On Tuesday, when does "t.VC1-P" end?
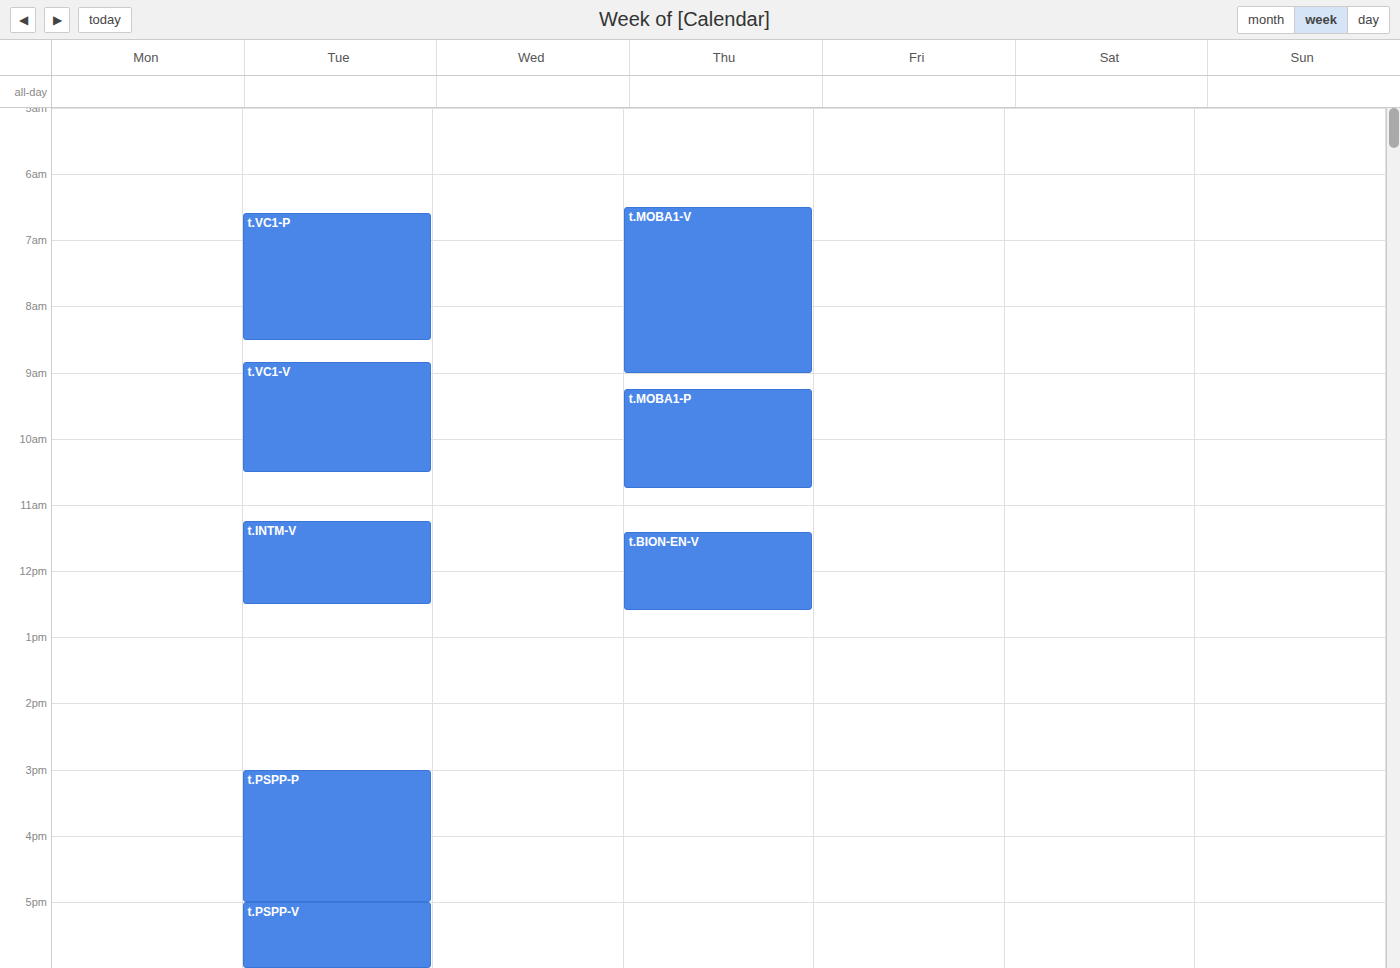
8:30 AM